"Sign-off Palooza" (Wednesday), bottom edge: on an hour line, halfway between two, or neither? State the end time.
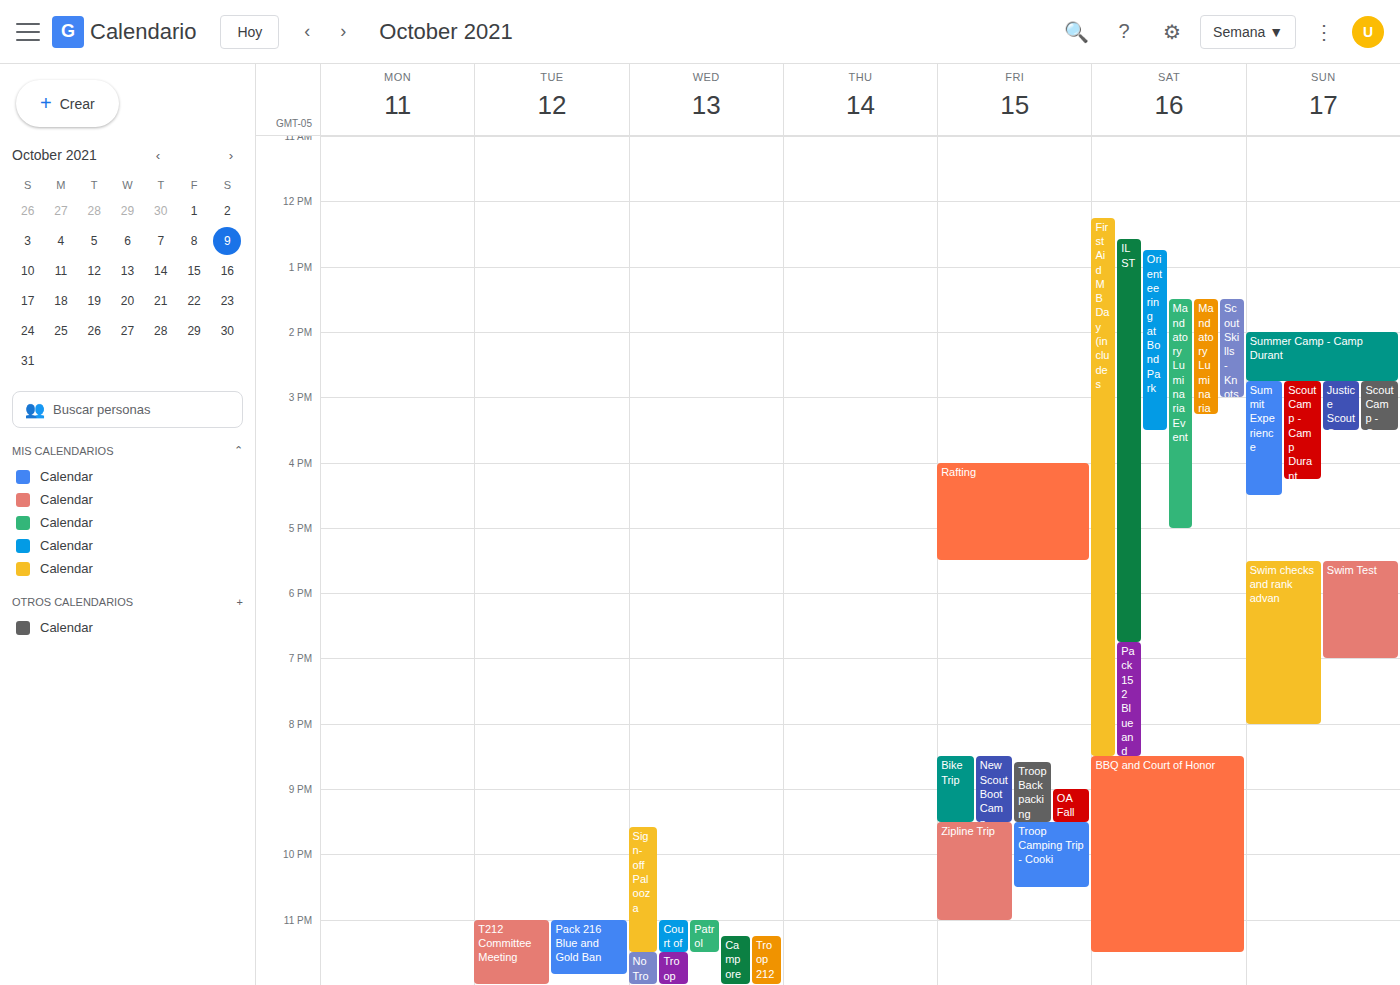
11:30 PM -- halfway between the 11 PM and 12 AM lines.